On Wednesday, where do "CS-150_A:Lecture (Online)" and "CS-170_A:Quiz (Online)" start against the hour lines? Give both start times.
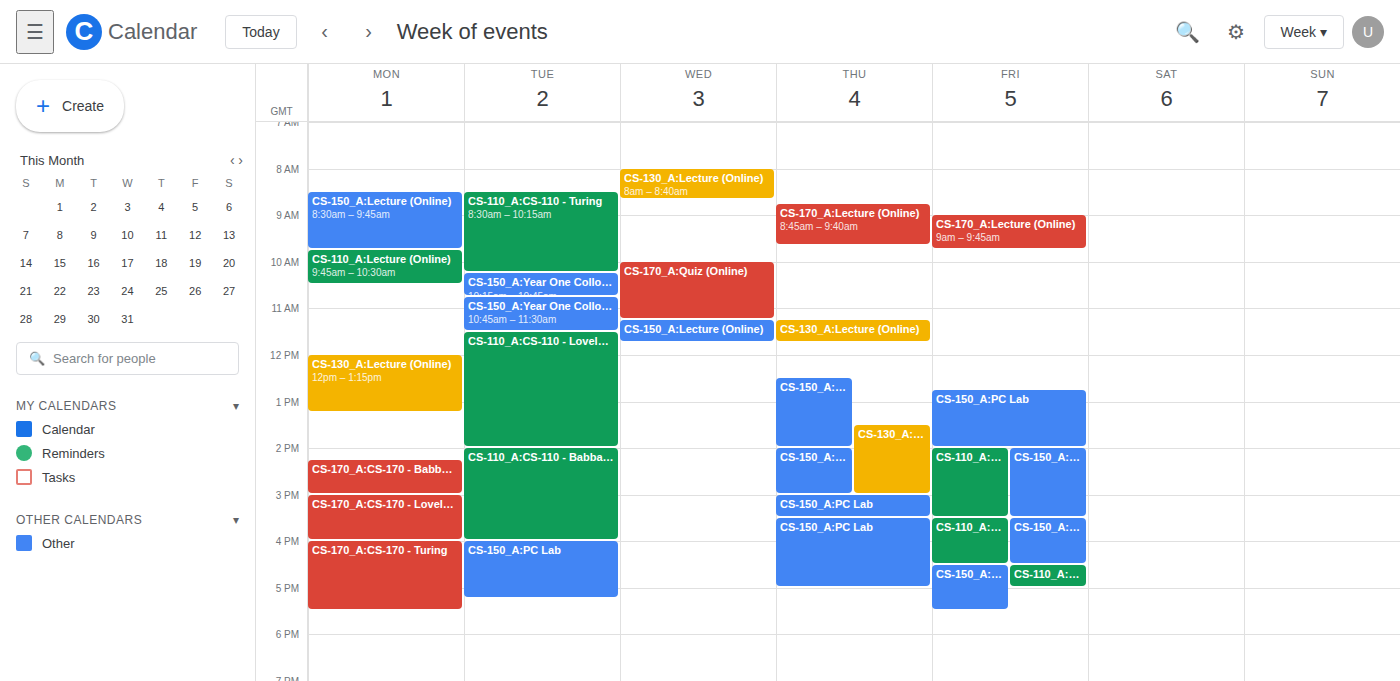
"CS-150_A:Lecture (Online)": 11:15 AM, neither: a quarter of the way from the 11 AM line to the 12 PM line. "CS-170_A:Quiz (Online)": 10:00 AM, exactly on the 10 AM line.